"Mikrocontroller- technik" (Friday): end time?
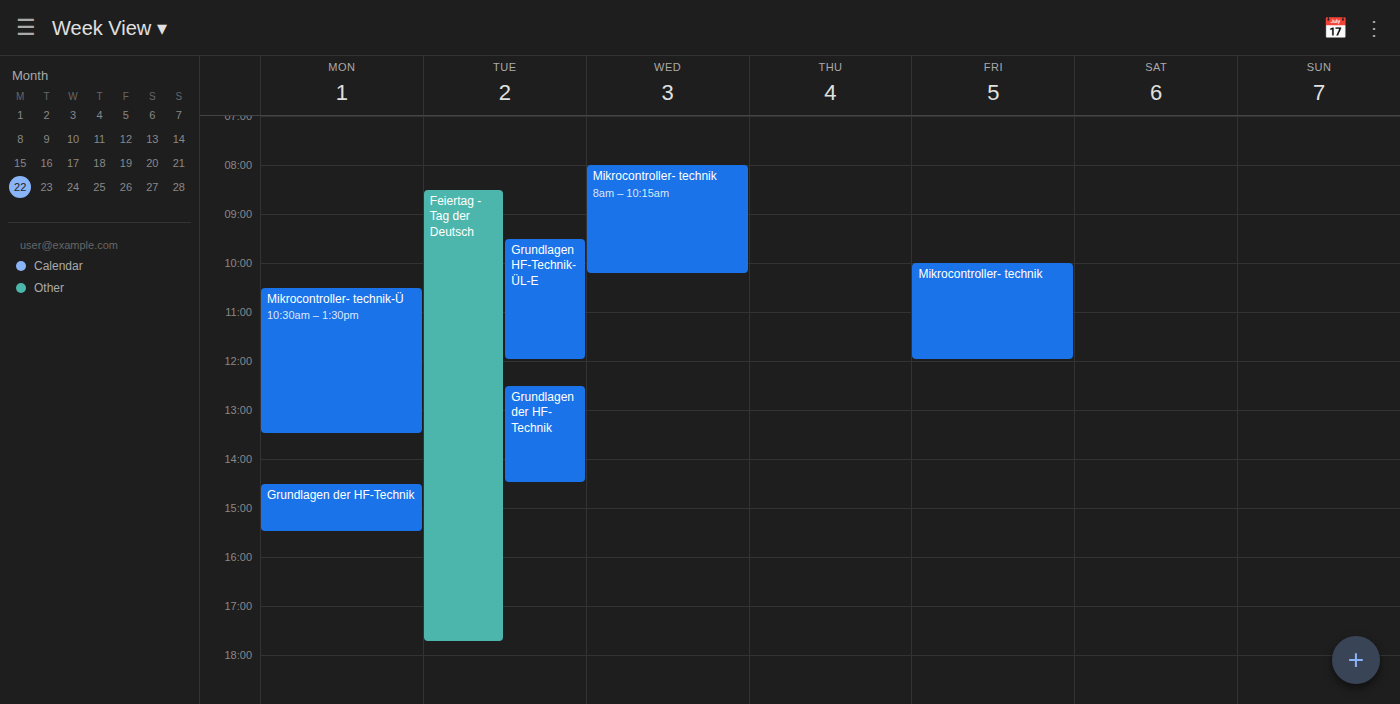
12:00 PM